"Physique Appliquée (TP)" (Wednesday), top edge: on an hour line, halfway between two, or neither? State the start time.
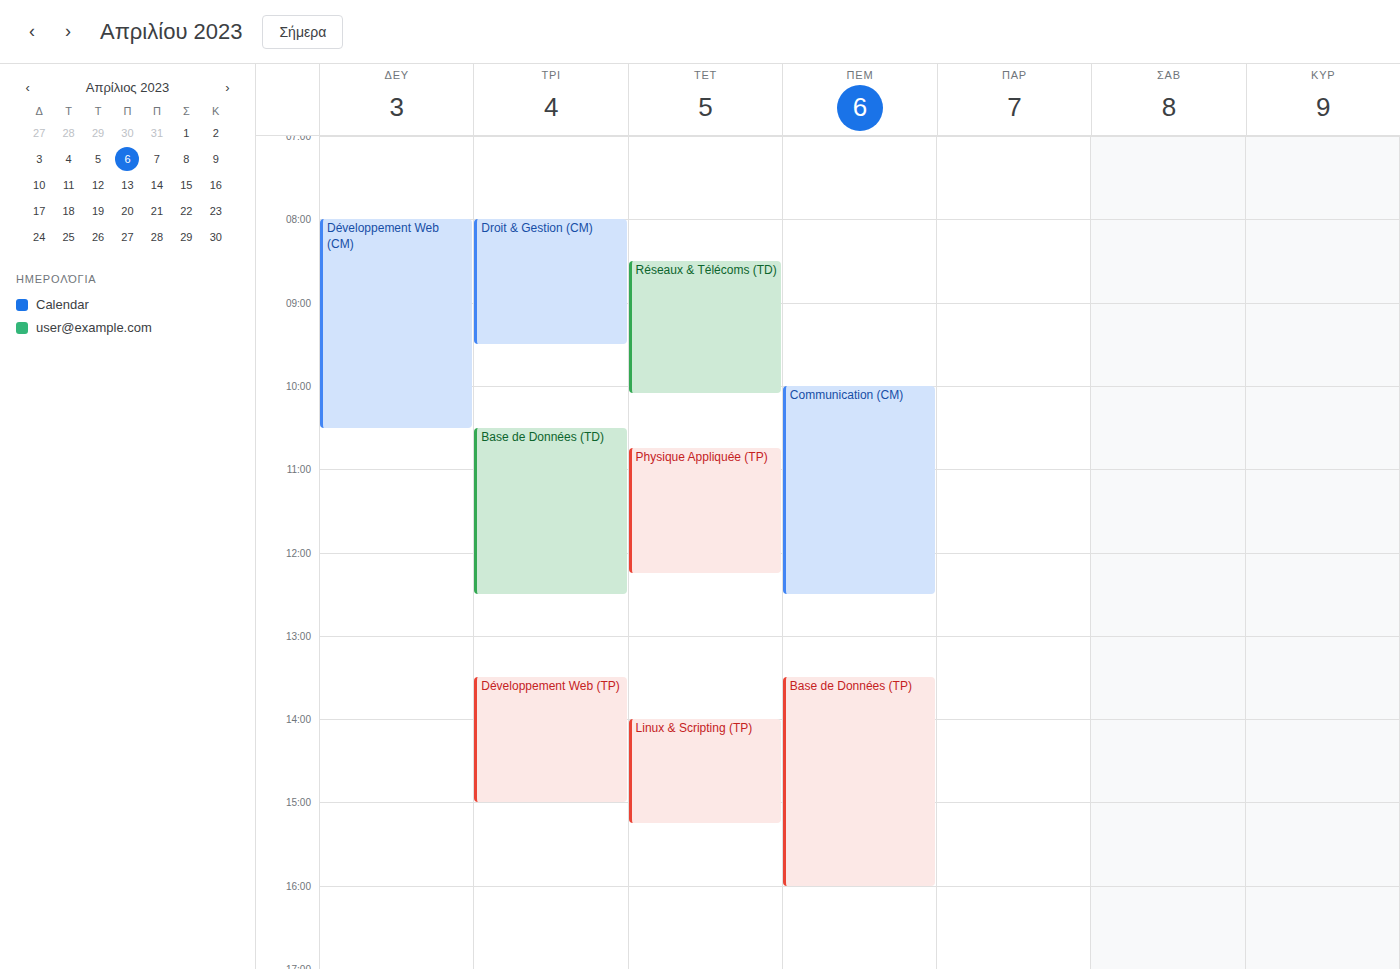
10:45 AM -- neither: three quarters of the way from the 10 AM line to the 11 AM line.